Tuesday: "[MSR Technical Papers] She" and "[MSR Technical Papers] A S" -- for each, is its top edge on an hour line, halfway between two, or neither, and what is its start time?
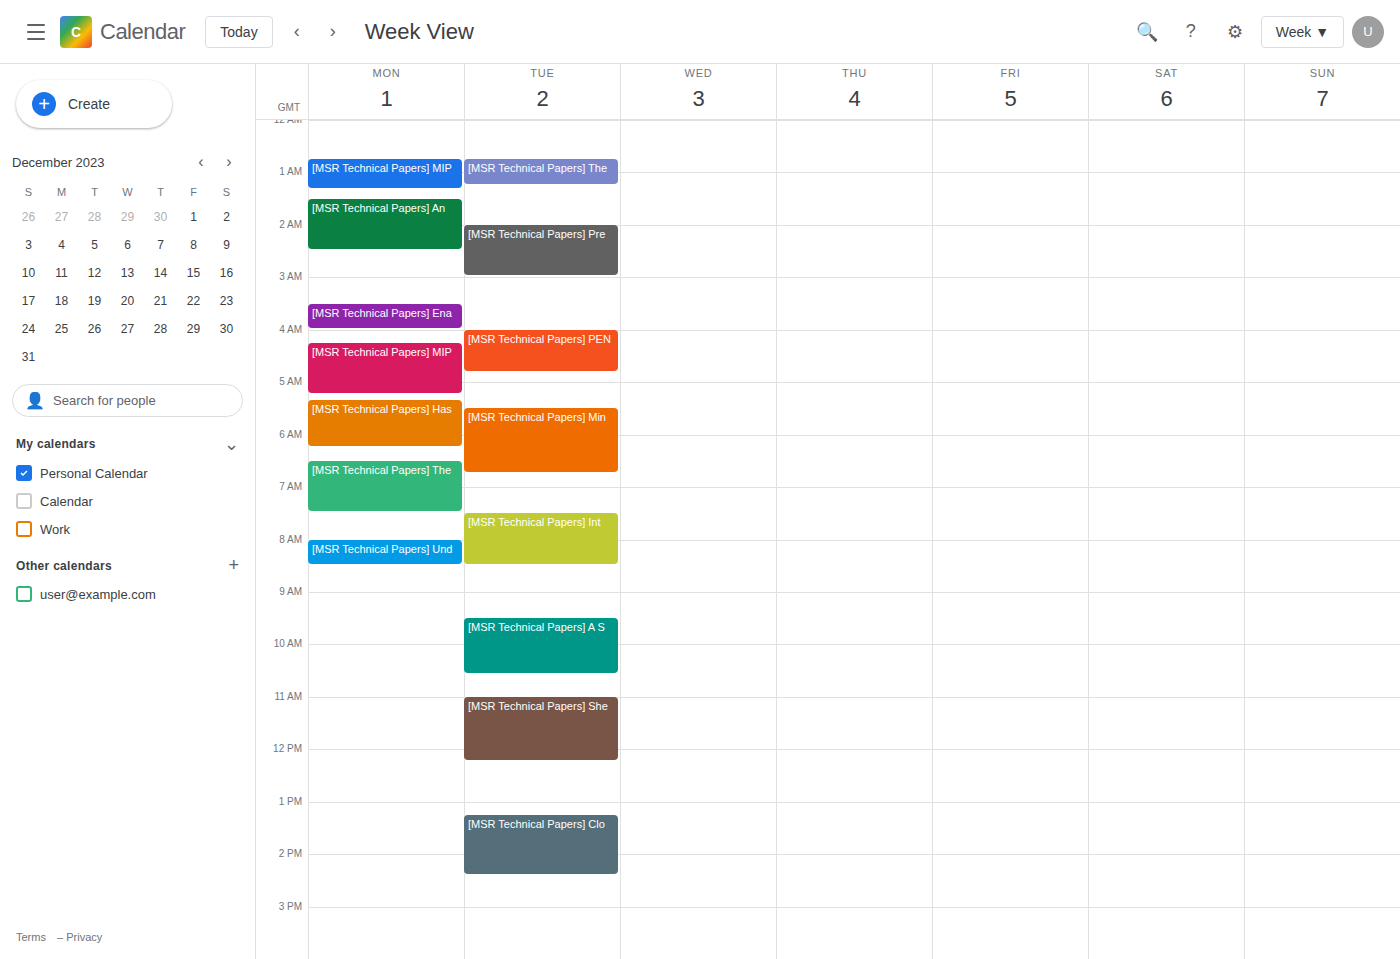
"[MSR Technical Papers] She": 11:00 AM, exactly on the 11 AM line. "[MSR Technical Papers] A S": 9:30 AM, halfway between the 9 AM and 10 AM lines.